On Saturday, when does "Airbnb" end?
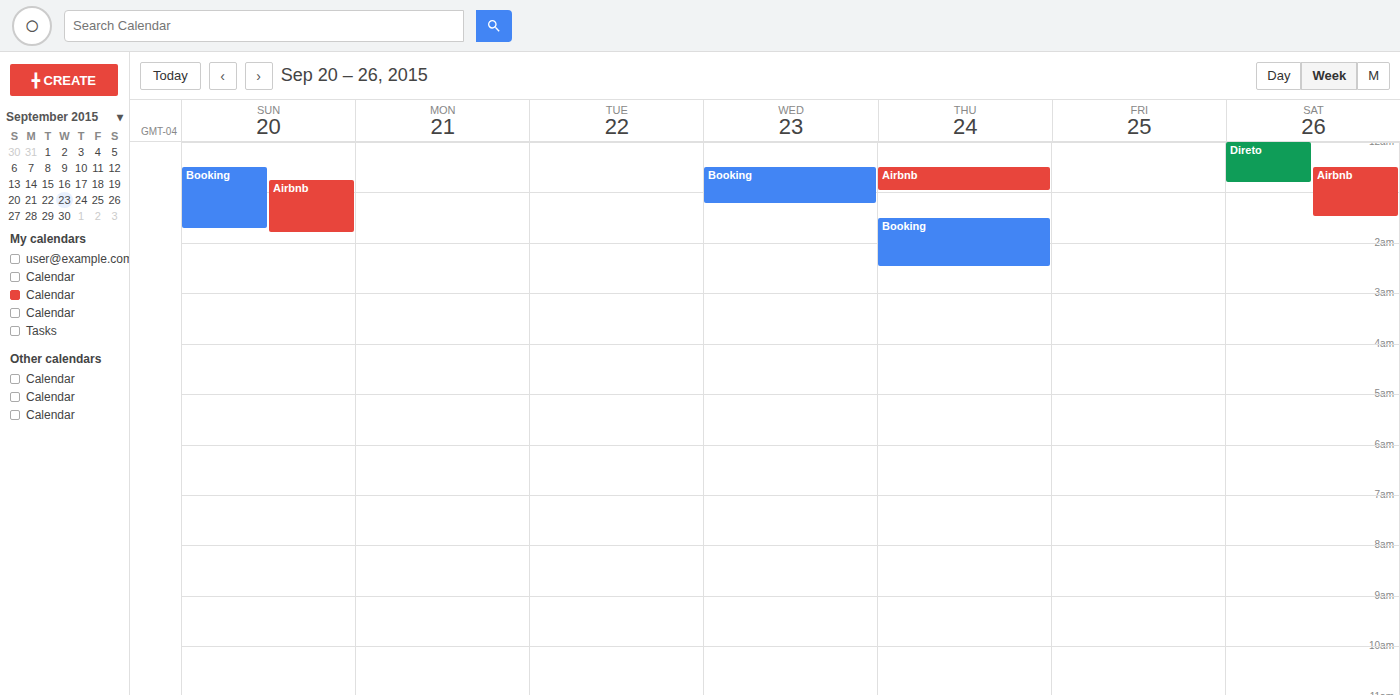
1:30 AM